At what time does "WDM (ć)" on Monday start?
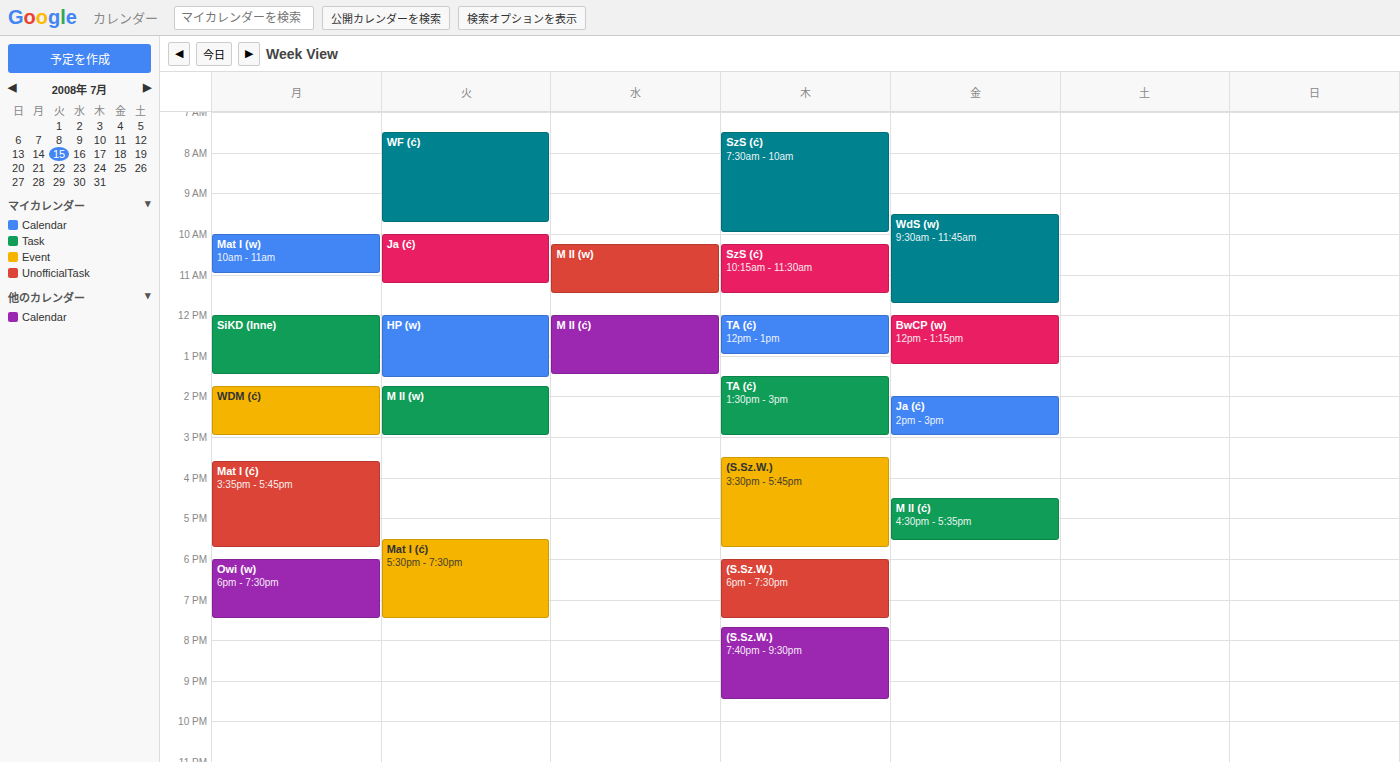
1:45 PM